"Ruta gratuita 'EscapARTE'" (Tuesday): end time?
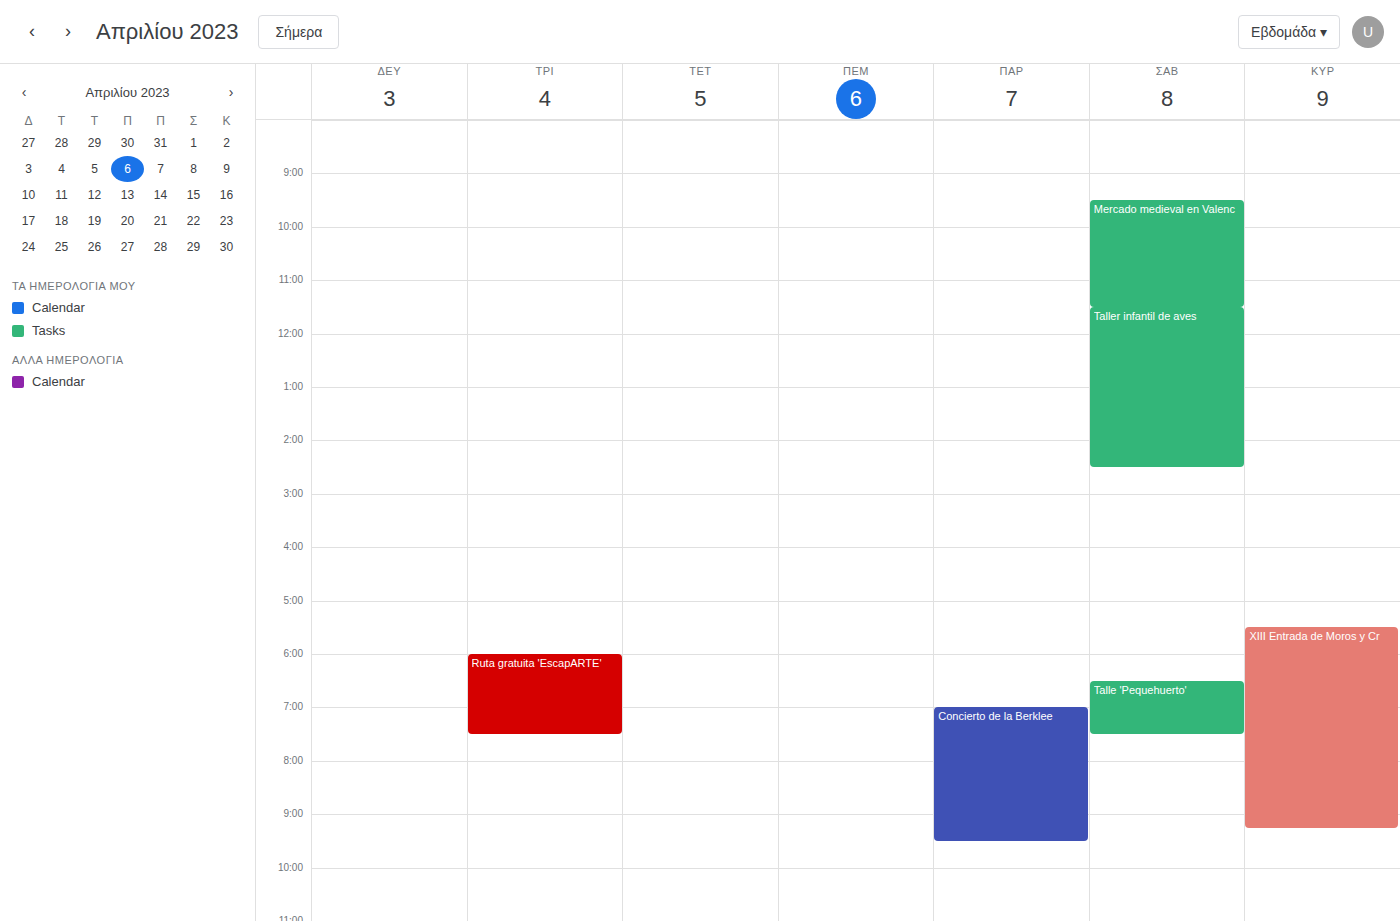
7:30 PM